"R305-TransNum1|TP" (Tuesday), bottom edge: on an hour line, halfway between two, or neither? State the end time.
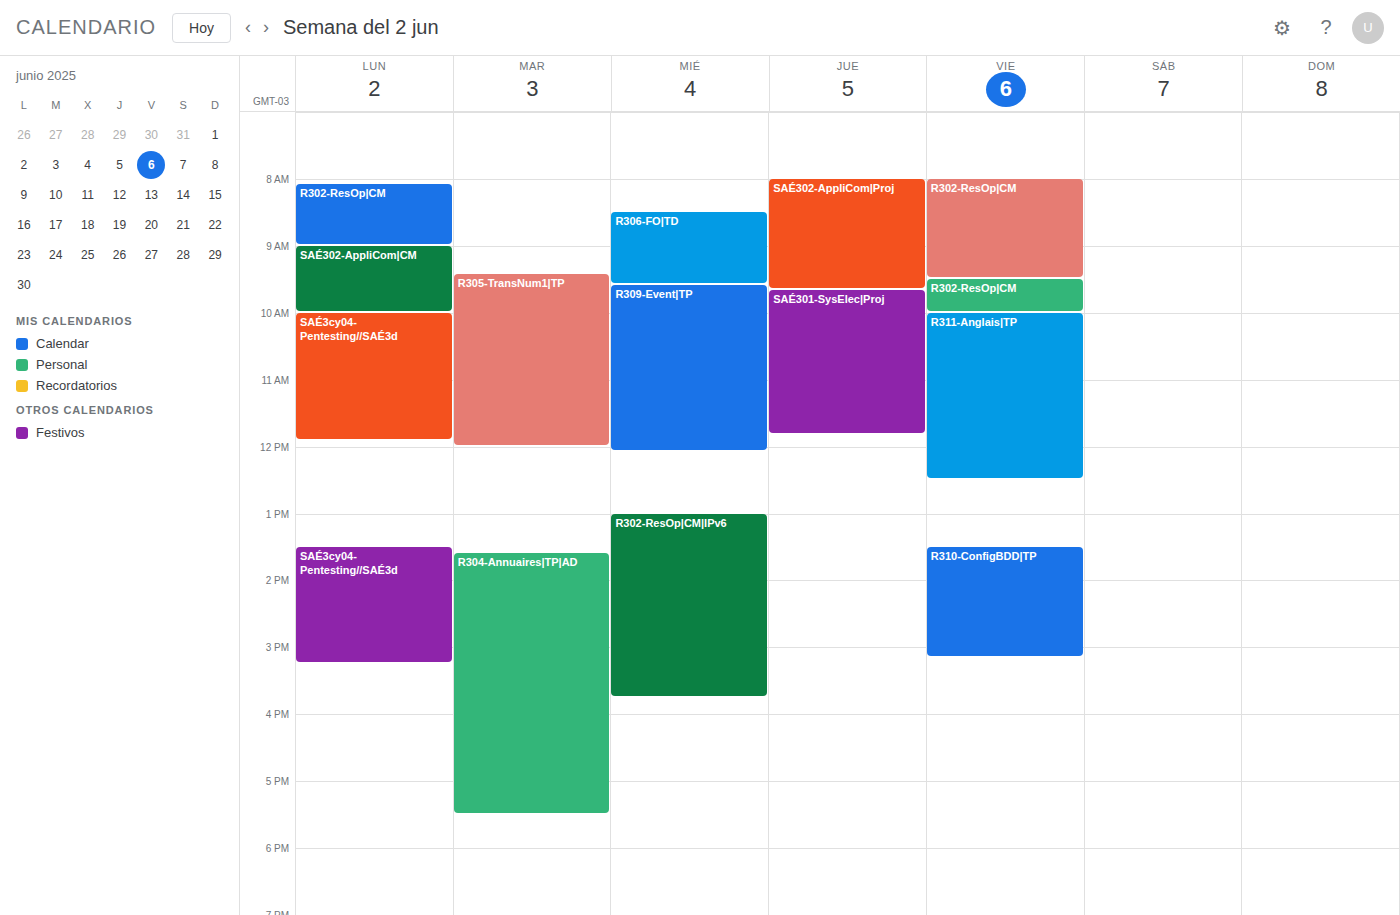
12:00 PM -- exactly on the 12 PM line.